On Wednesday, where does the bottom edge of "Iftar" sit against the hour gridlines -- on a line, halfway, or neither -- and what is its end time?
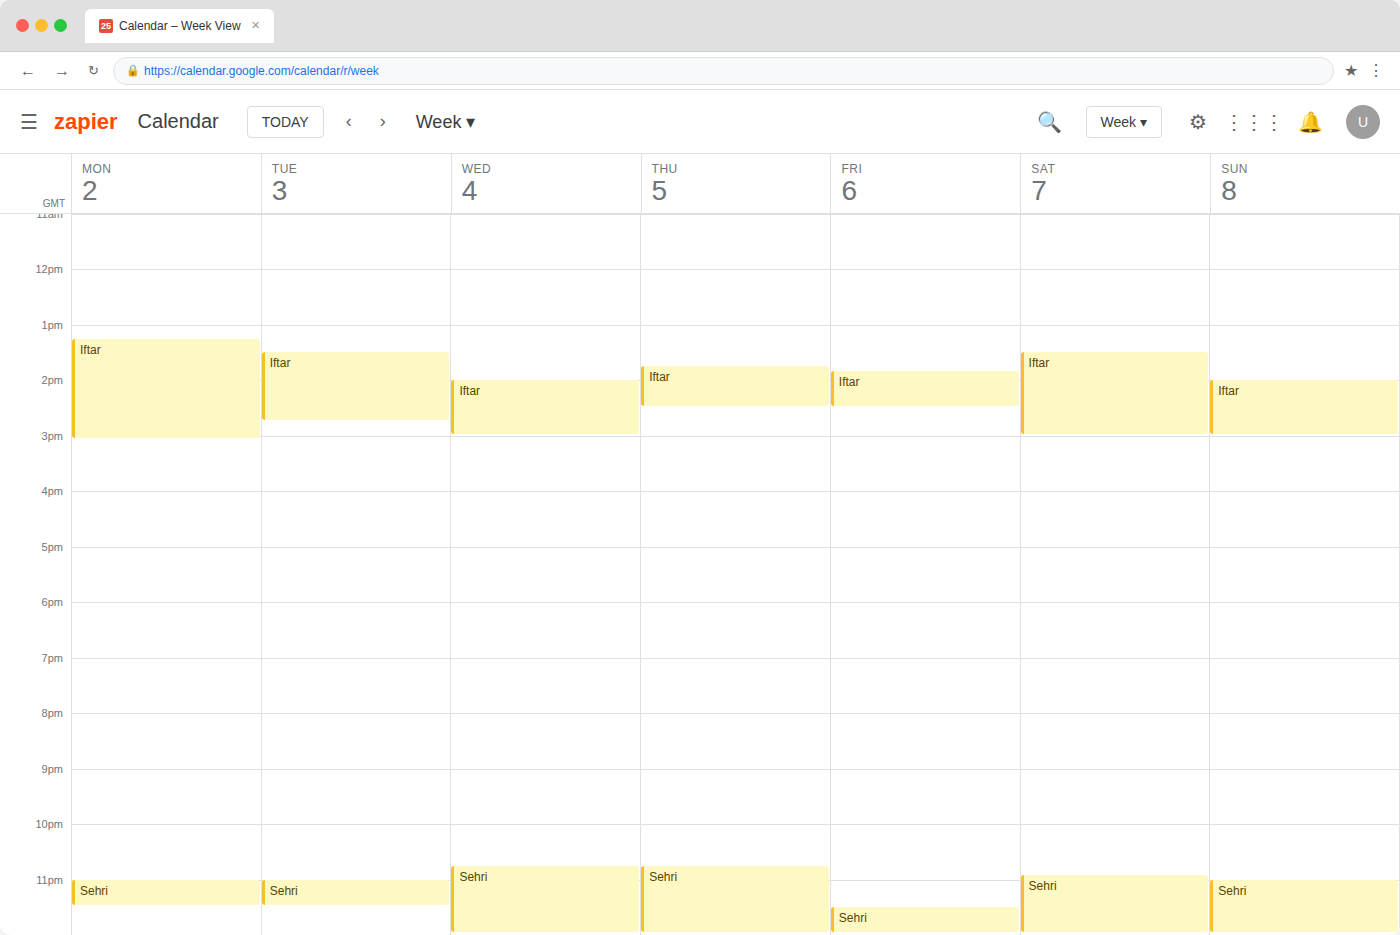
3:00 PM -- exactly on the 3 PM line.